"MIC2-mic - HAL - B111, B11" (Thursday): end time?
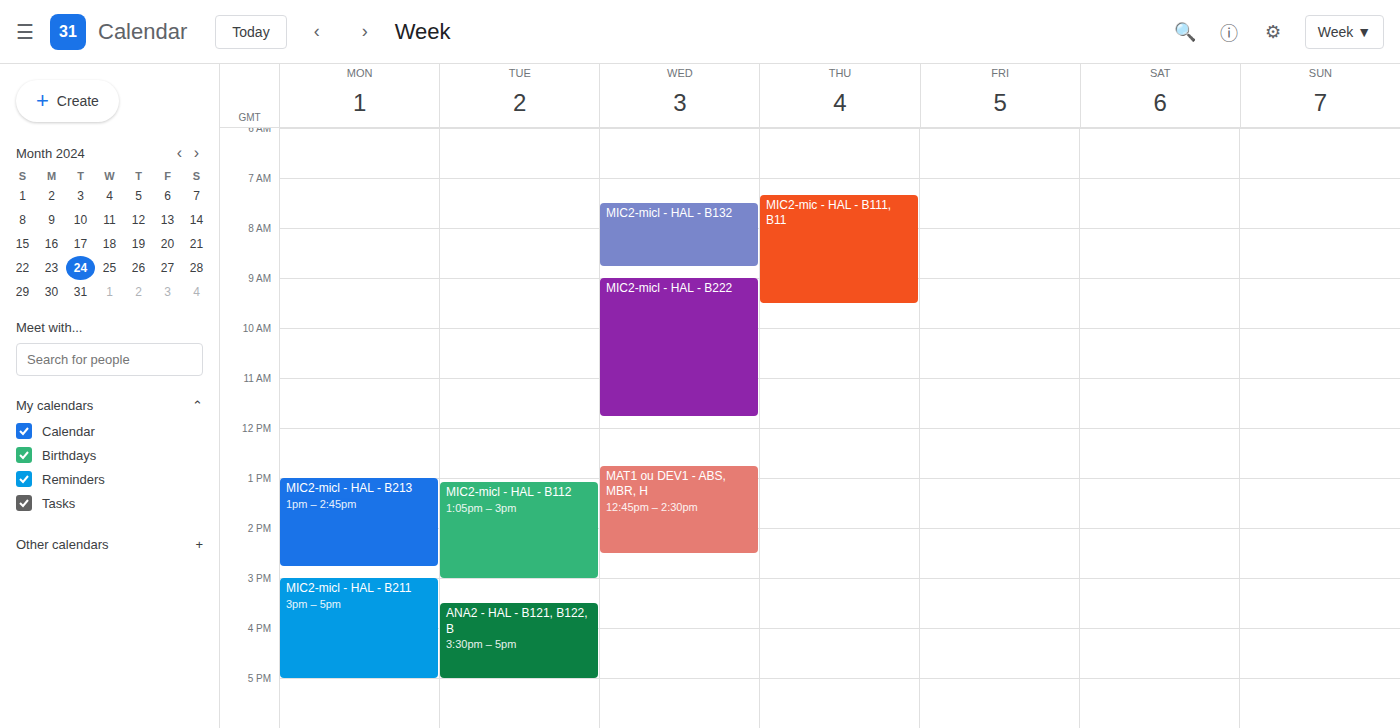
9:30 AM